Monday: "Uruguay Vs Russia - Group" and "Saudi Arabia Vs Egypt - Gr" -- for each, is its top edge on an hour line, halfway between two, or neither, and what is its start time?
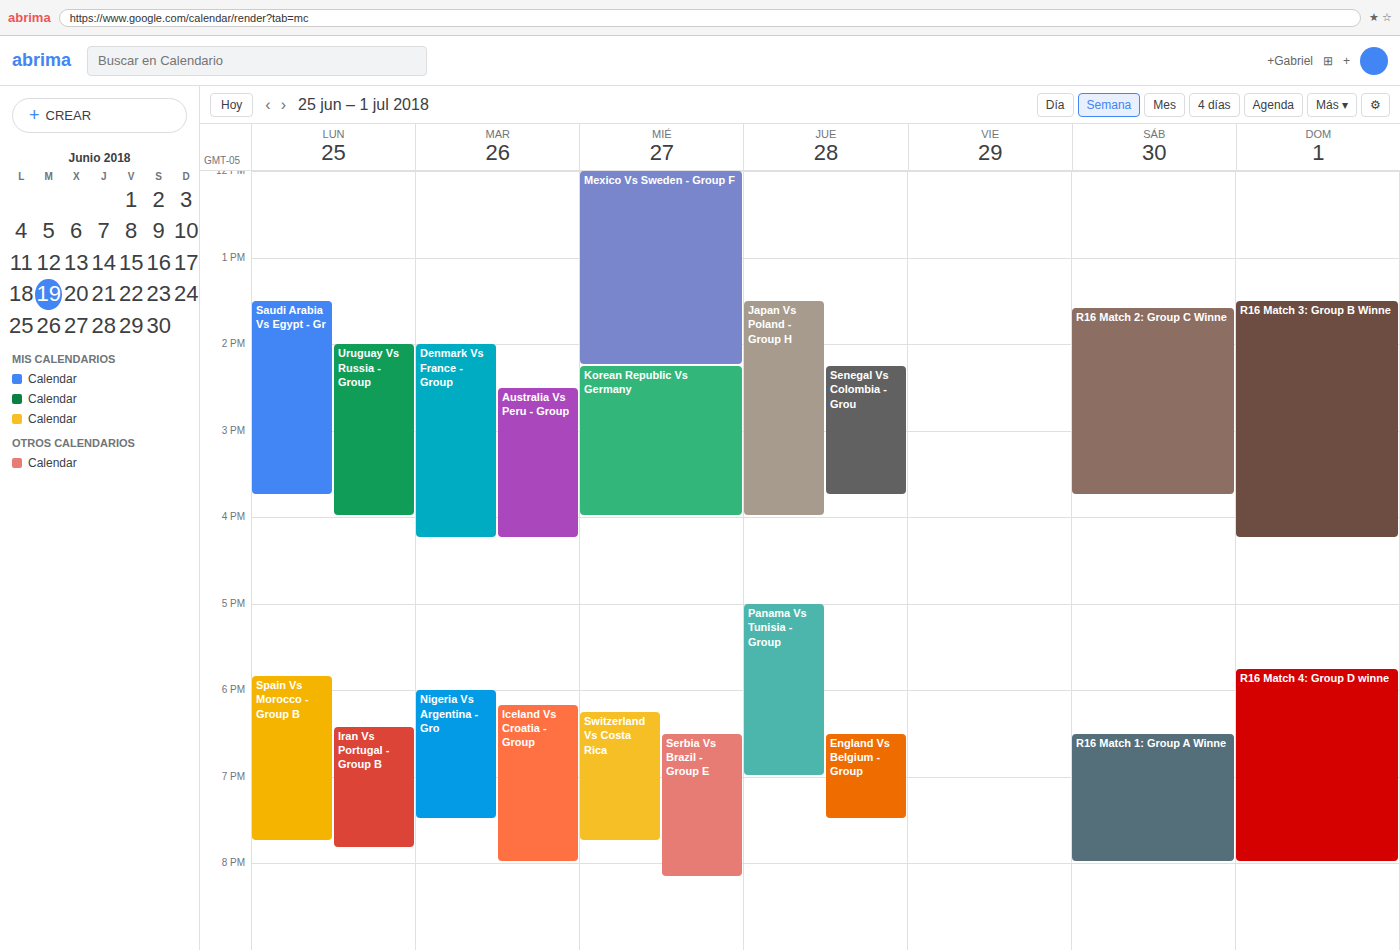
"Uruguay Vs Russia - Group": 14:00, exactly on the 14:00 line. "Saudi Arabia Vs Egypt - Gr": 13:30, halfway between the 13:00 and 14:00 lines.